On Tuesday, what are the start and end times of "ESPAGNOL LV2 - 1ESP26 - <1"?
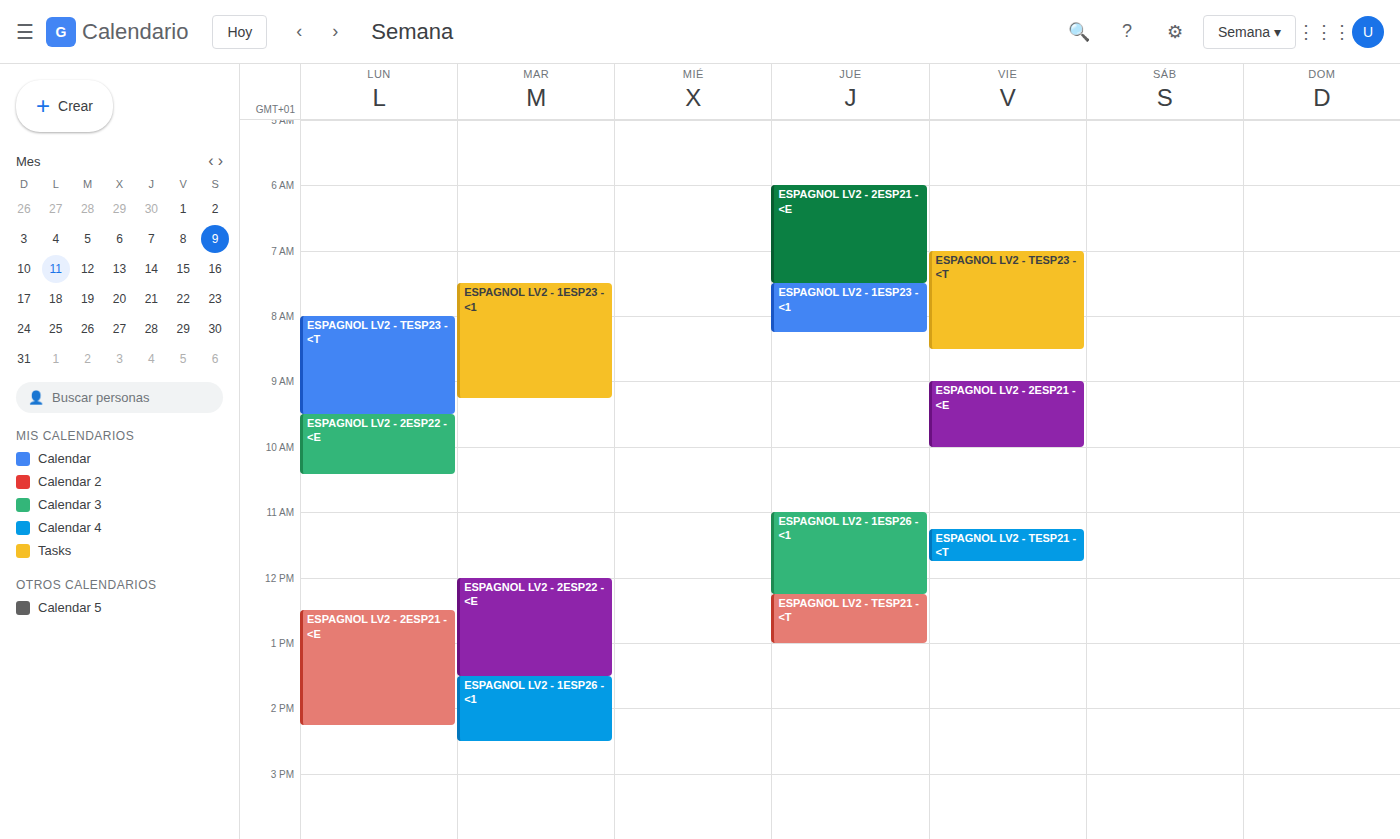
1:30 PM to 2:30 PM